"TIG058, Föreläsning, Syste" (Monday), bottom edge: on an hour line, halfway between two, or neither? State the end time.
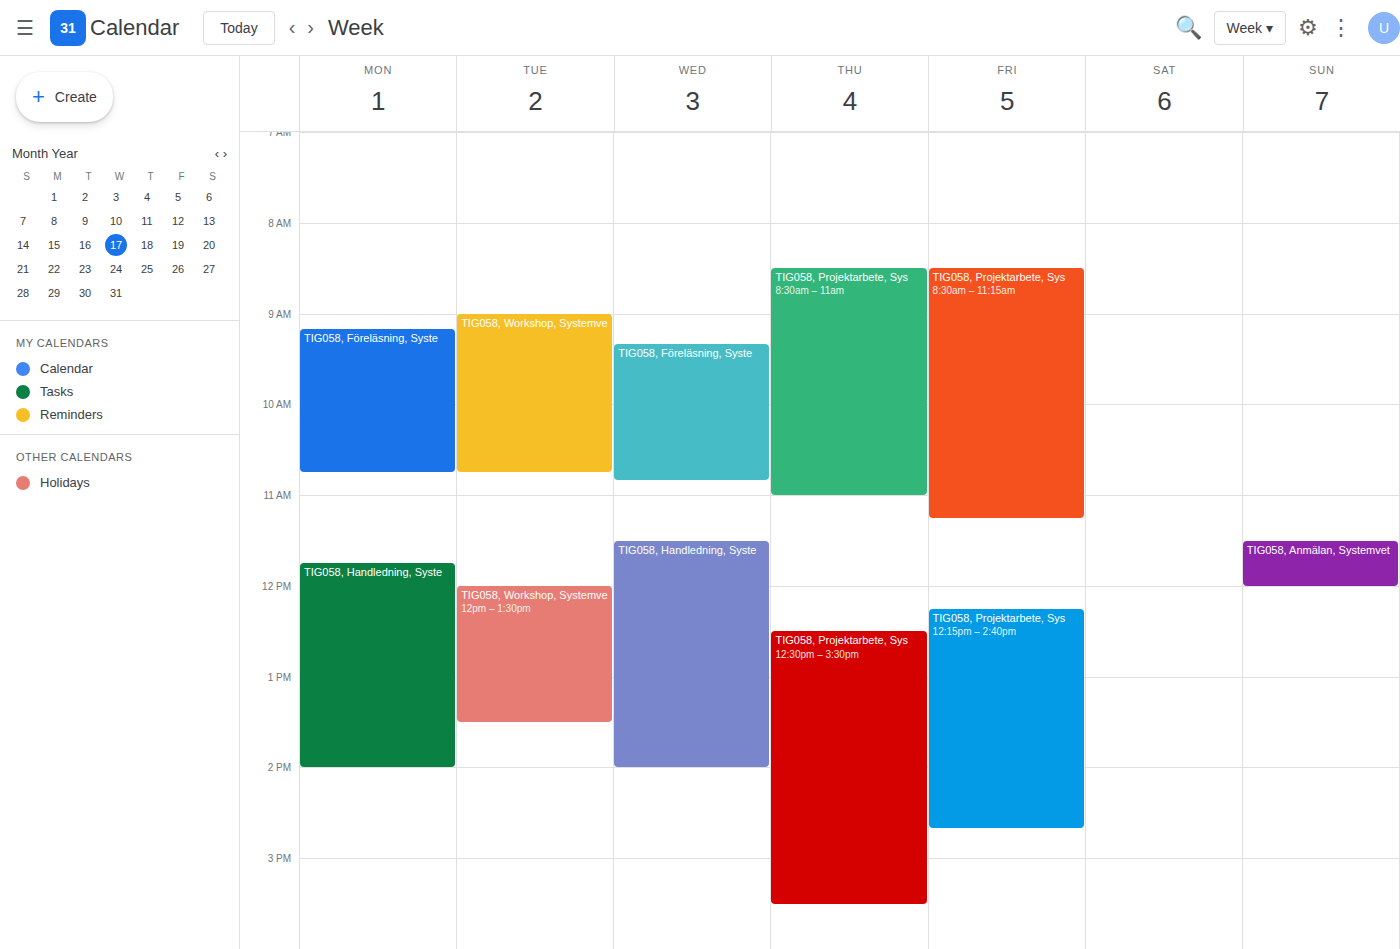
10:45 AM -- neither: three quarters of the way from the 10 AM line to the 11 AM line.